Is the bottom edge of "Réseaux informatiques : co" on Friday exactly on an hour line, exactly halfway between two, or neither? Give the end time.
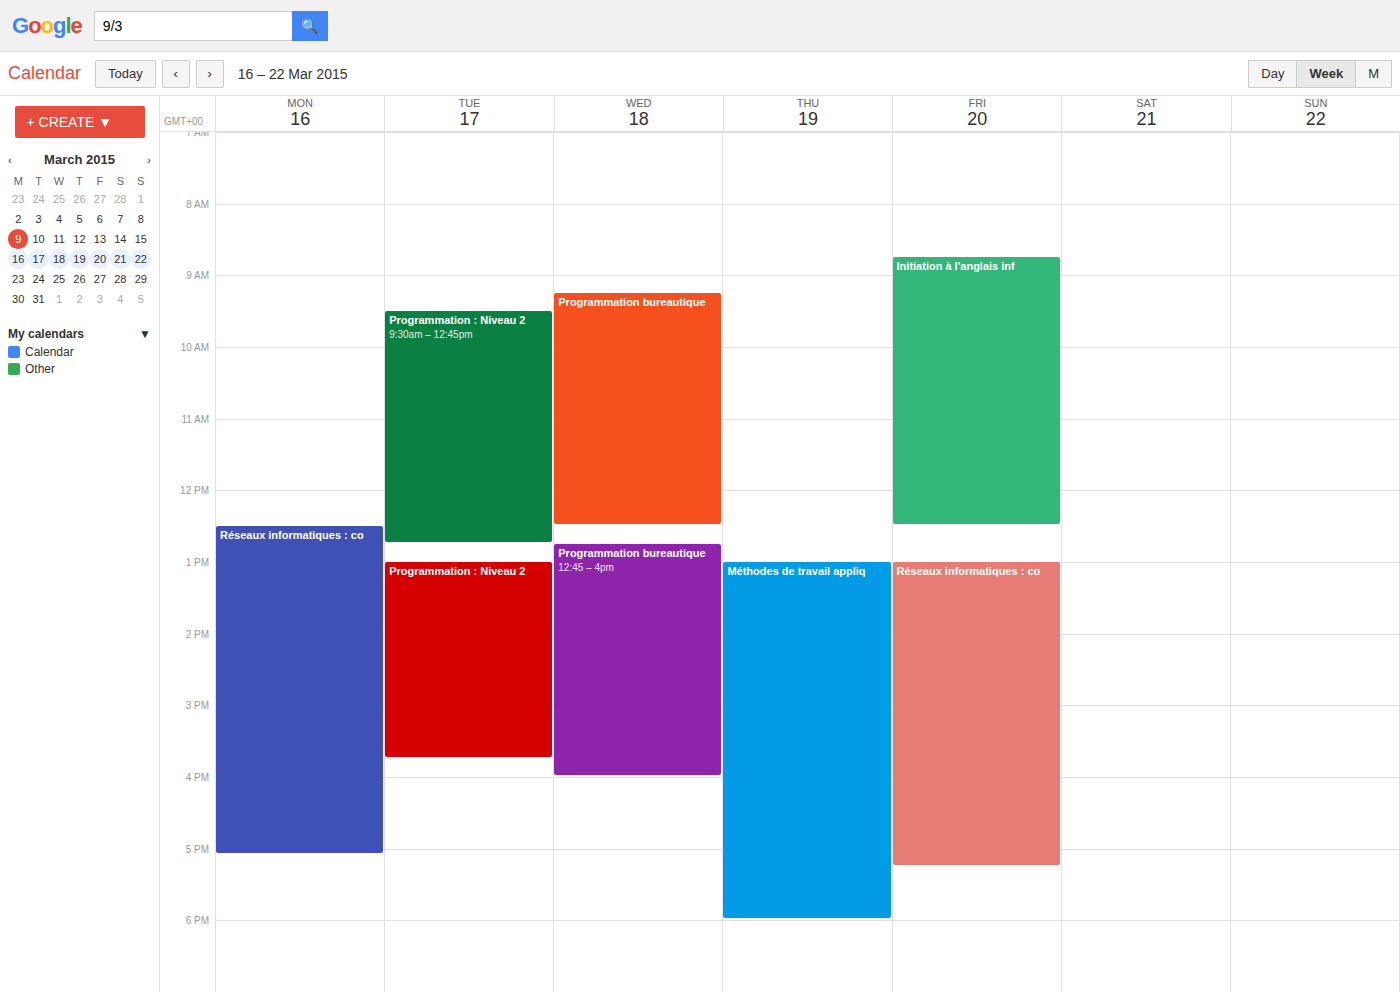
17:15 -- neither: a quarter of the way from the 17:00 line to the 18:00 line.